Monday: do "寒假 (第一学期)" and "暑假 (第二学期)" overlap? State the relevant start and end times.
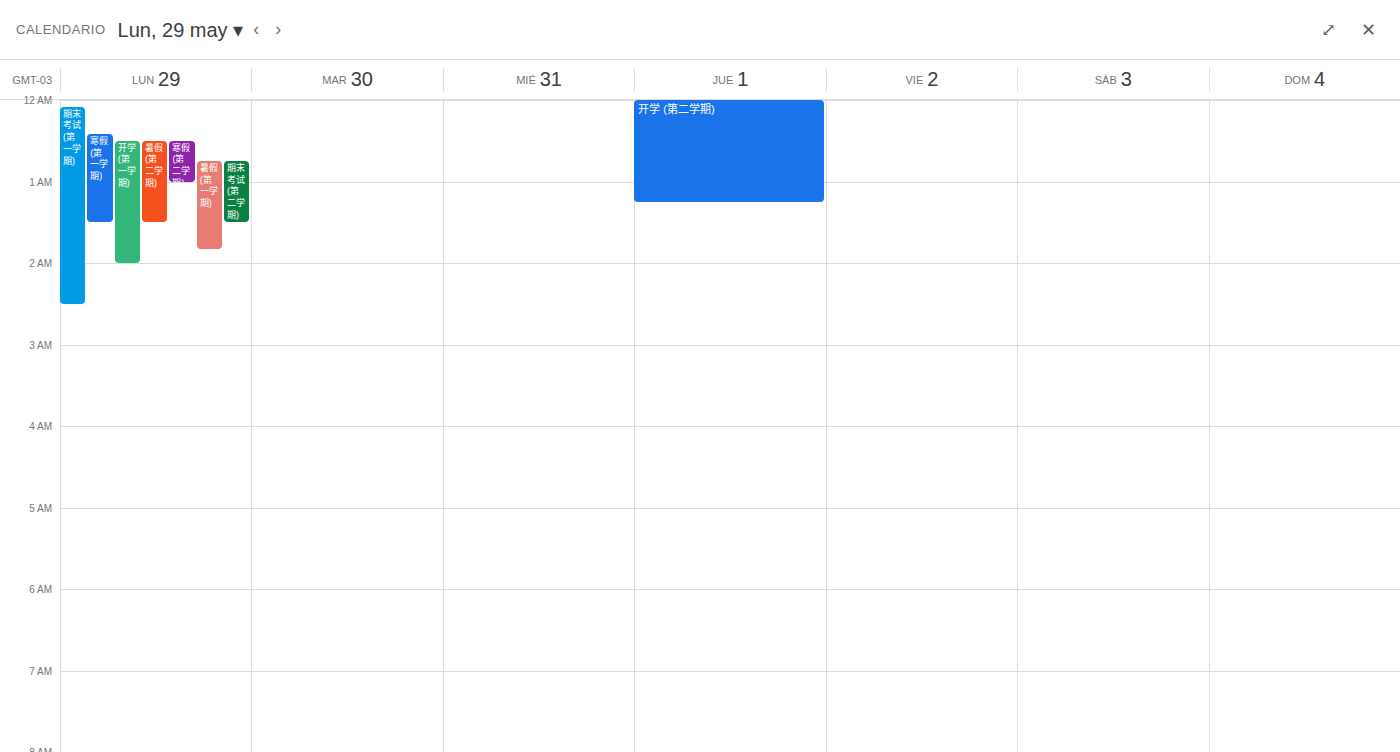
"暑假 (第二学期)" starts at 12:30 AM, before "寒假 (第一学期)" ends at 1:30 AM -- they overlap.